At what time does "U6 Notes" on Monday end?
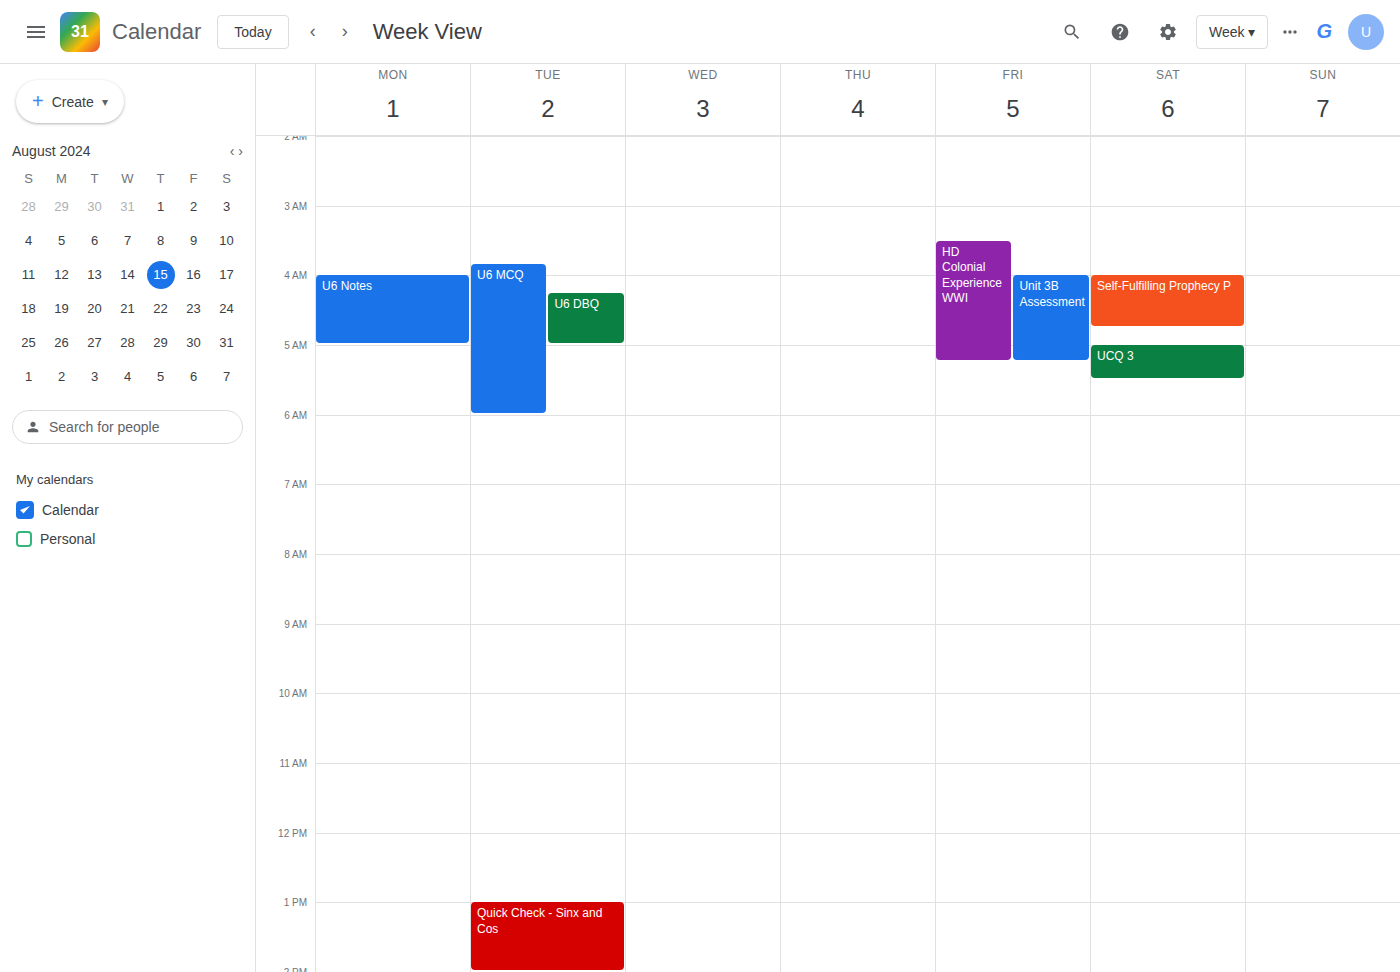
5:00 AM